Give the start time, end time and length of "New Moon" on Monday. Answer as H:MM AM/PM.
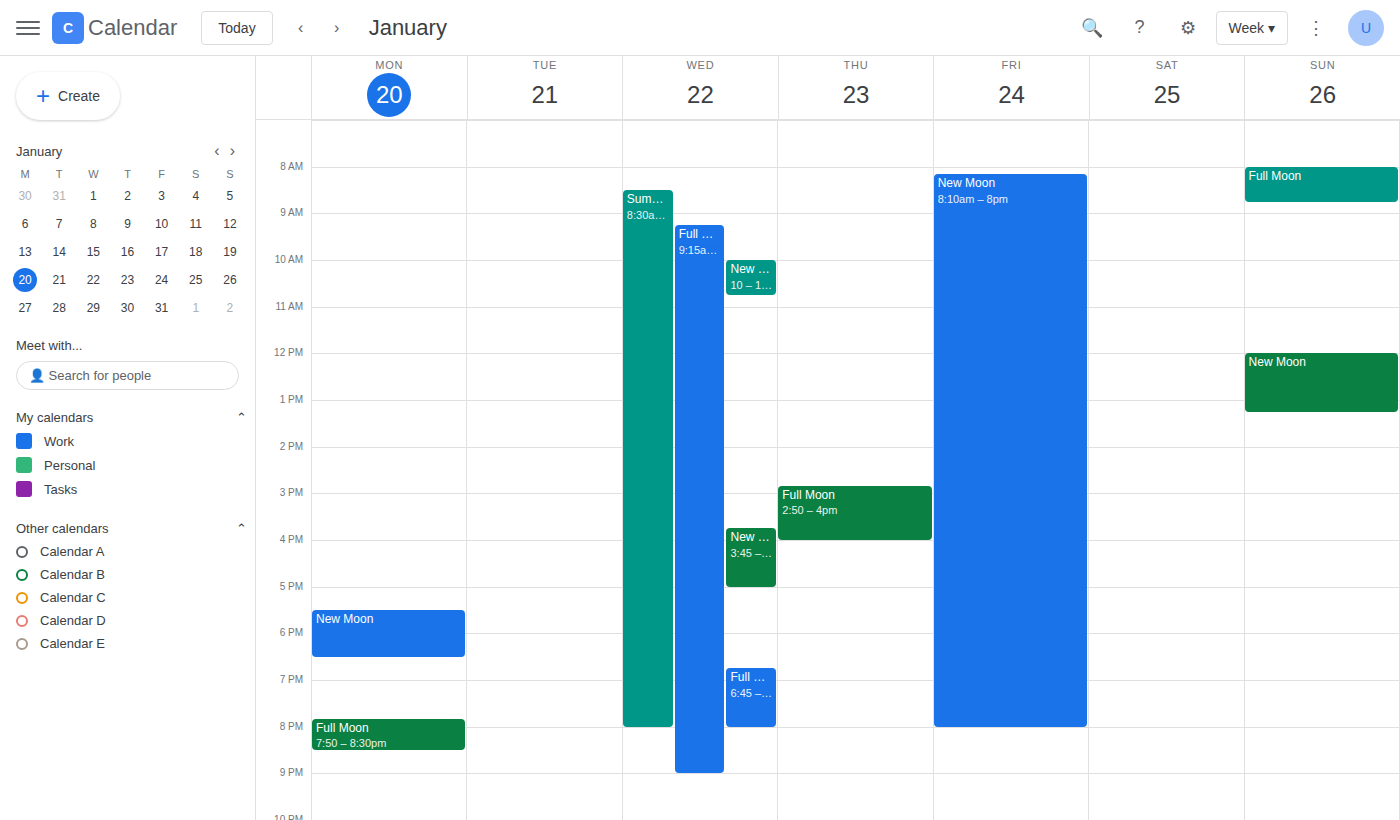
5:30 PM to 6:30 PM, 1 hour